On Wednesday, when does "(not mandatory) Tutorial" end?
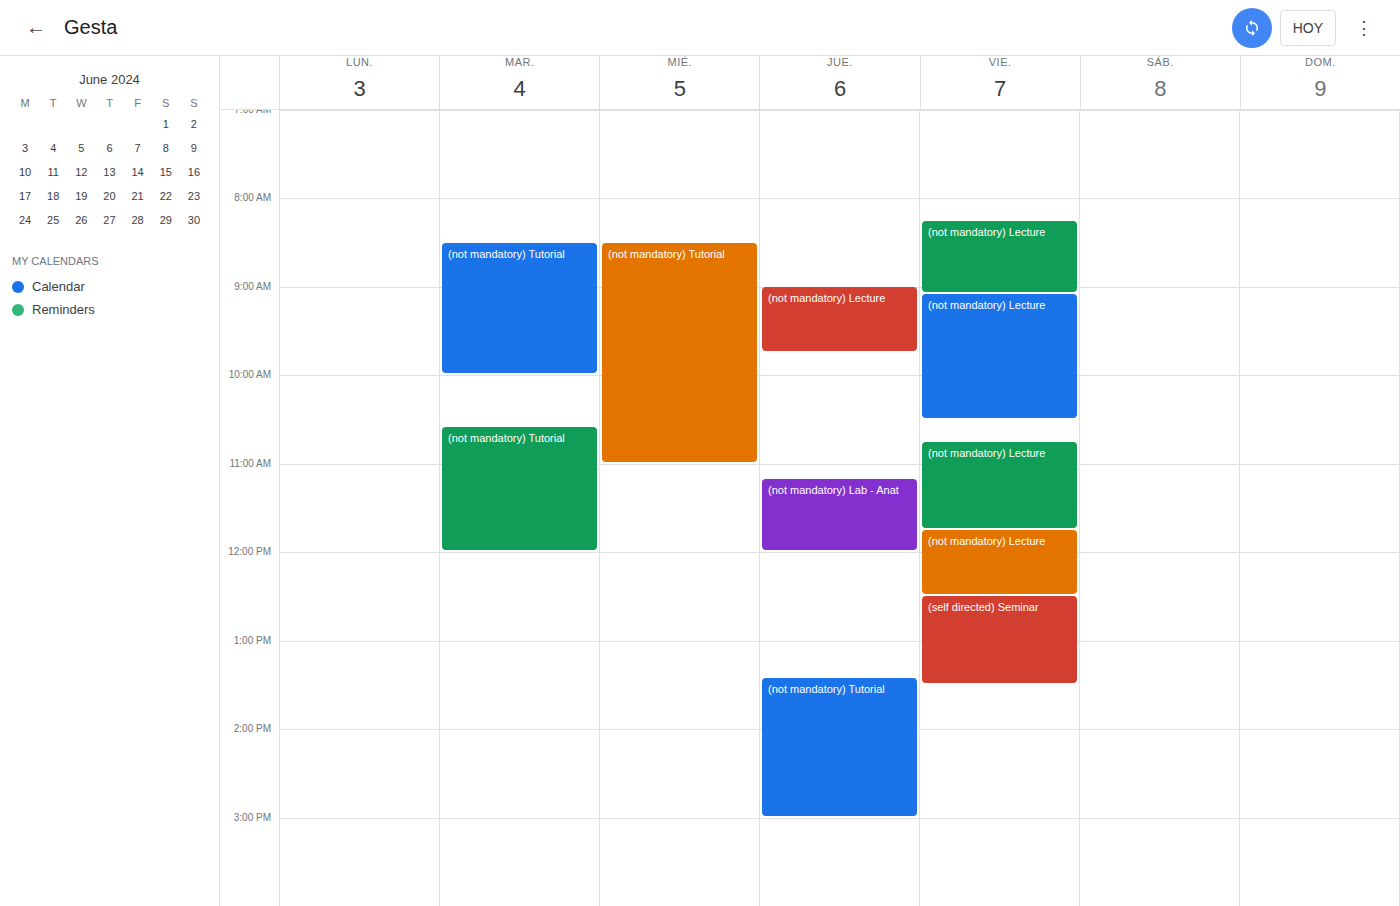
11:00 AM